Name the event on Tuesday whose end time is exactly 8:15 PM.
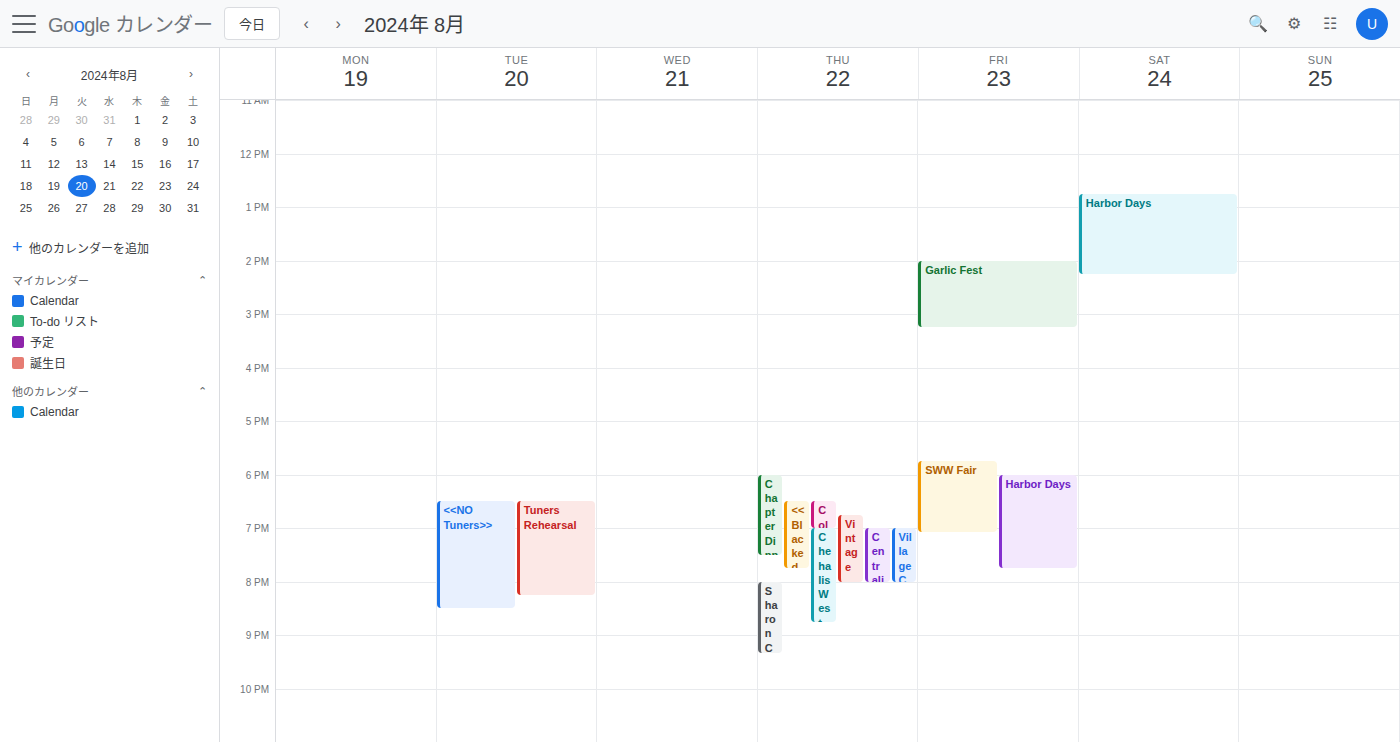
"Tuners Rehearsal"